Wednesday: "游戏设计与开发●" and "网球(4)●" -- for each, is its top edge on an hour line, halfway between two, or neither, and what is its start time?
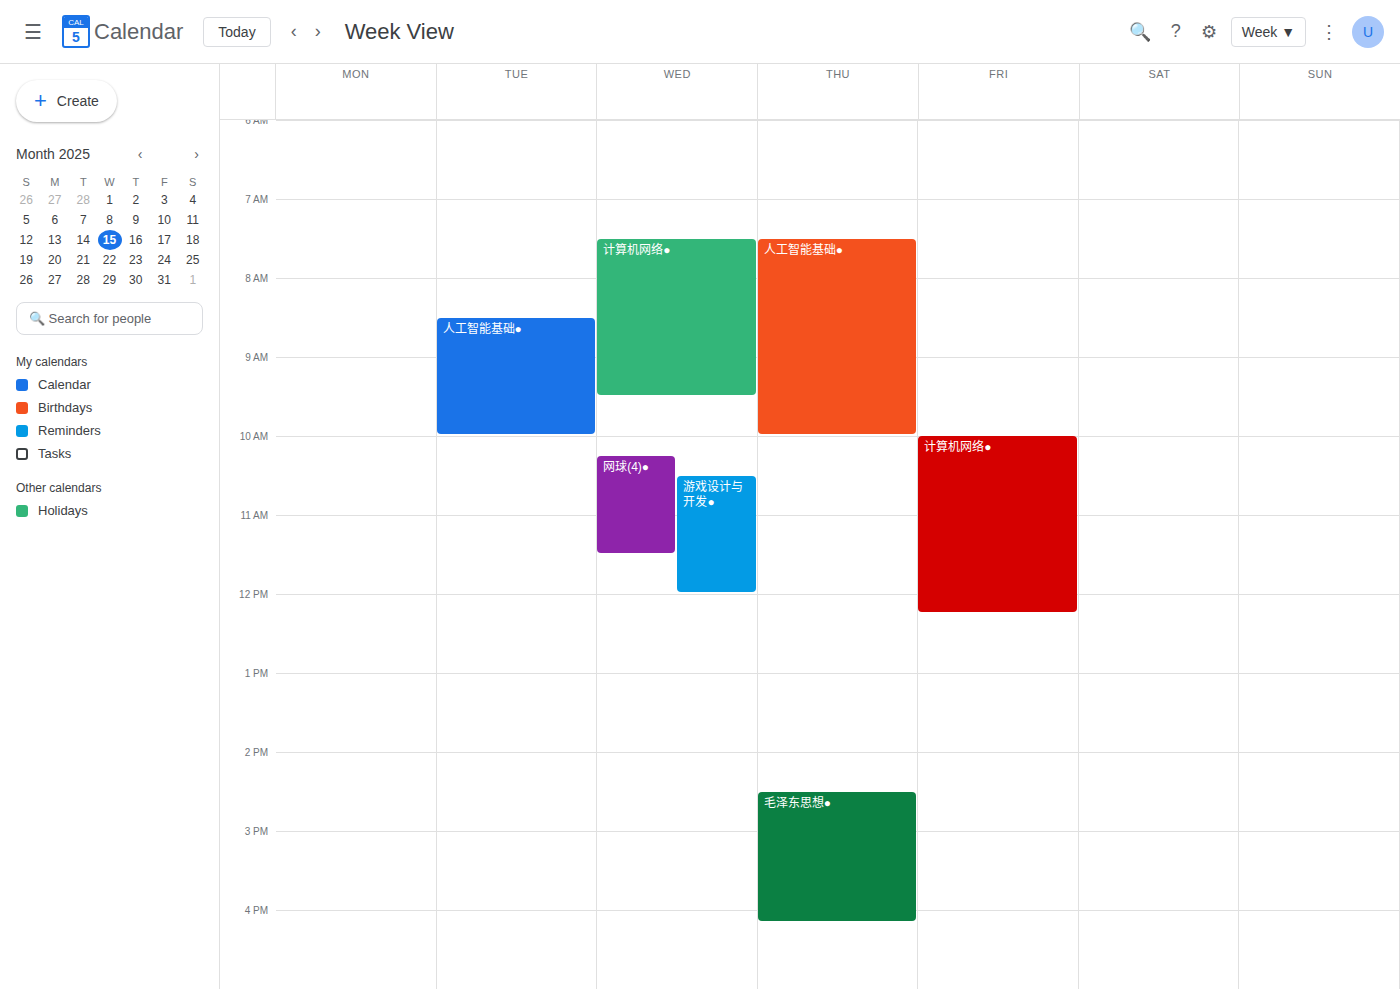
"游戏设计与开发●": 10:30 AM, halfway between the 10 AM and 11 AM lines. "网球(4)●": 10:15 AM, neither: a quarter of the way from the 10 AM line to the 11 AM line.